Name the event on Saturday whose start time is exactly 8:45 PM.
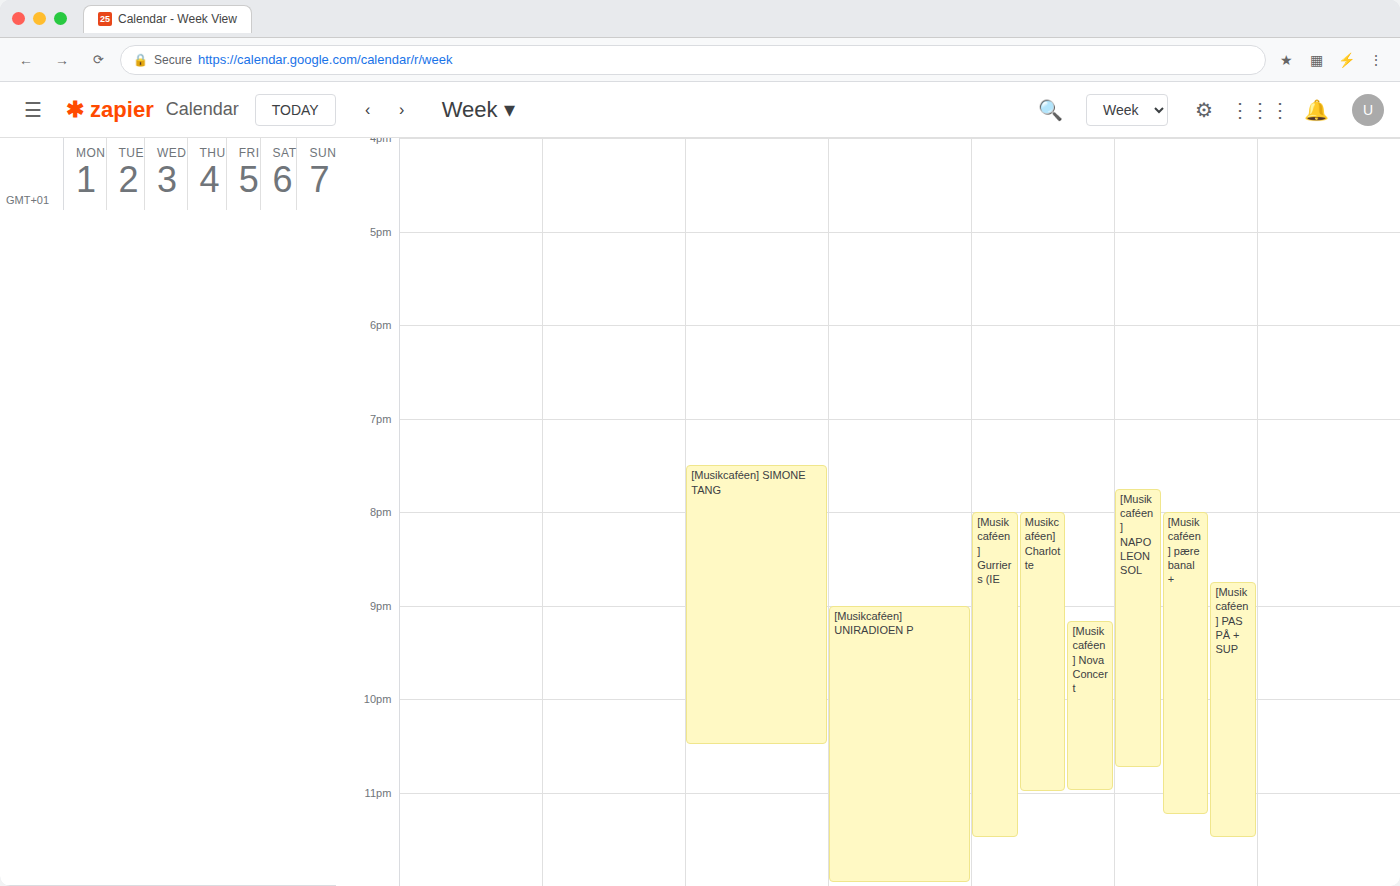
"[Musikcaféen] PAS PÅ + SUP"